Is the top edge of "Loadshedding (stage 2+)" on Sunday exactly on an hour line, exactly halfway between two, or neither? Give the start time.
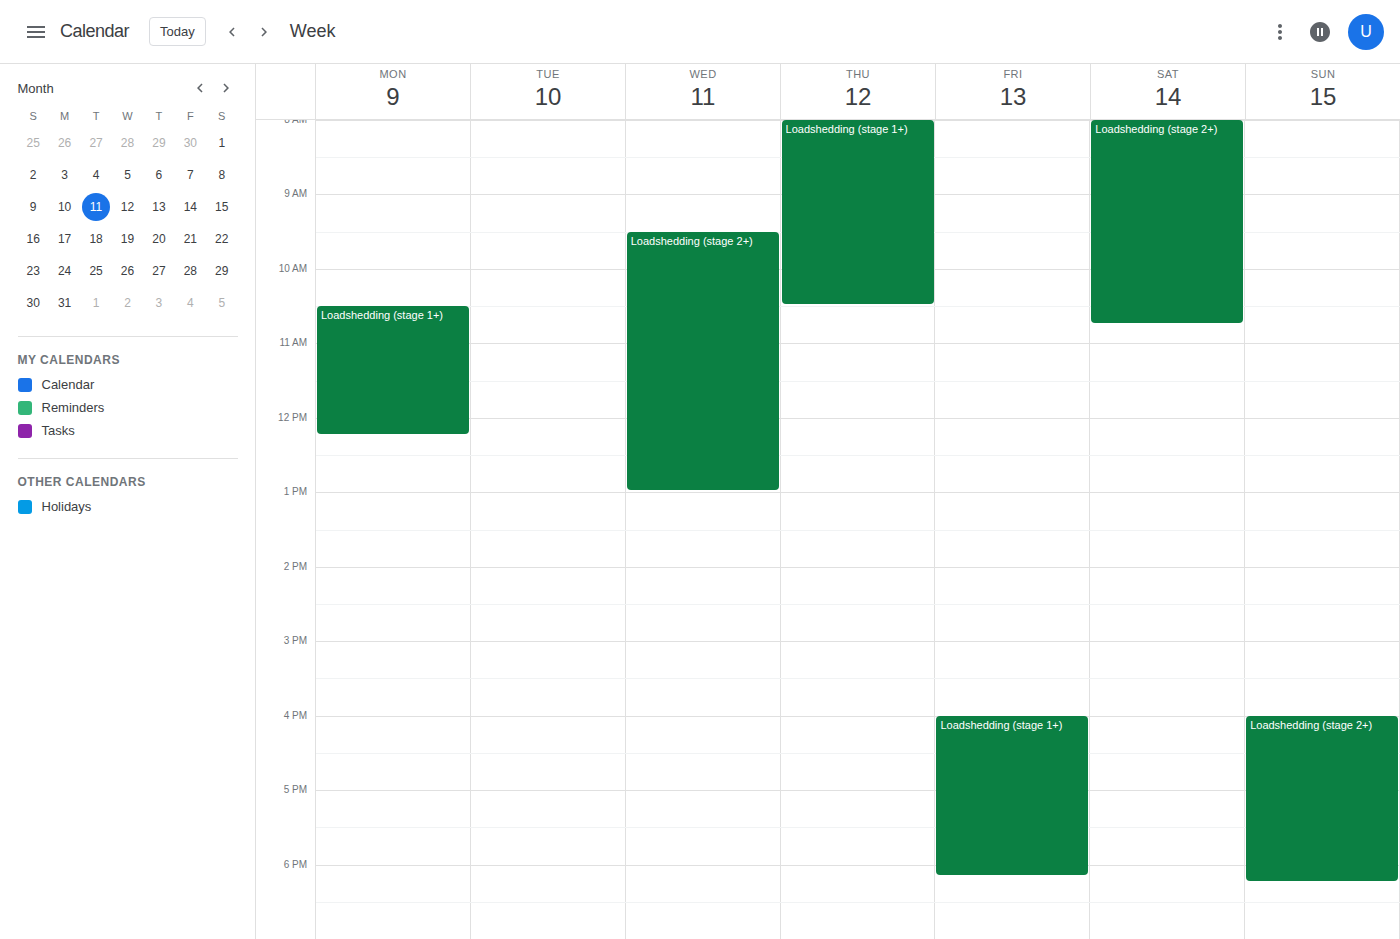
4:00 PM -- exactly on the 4 PM line.